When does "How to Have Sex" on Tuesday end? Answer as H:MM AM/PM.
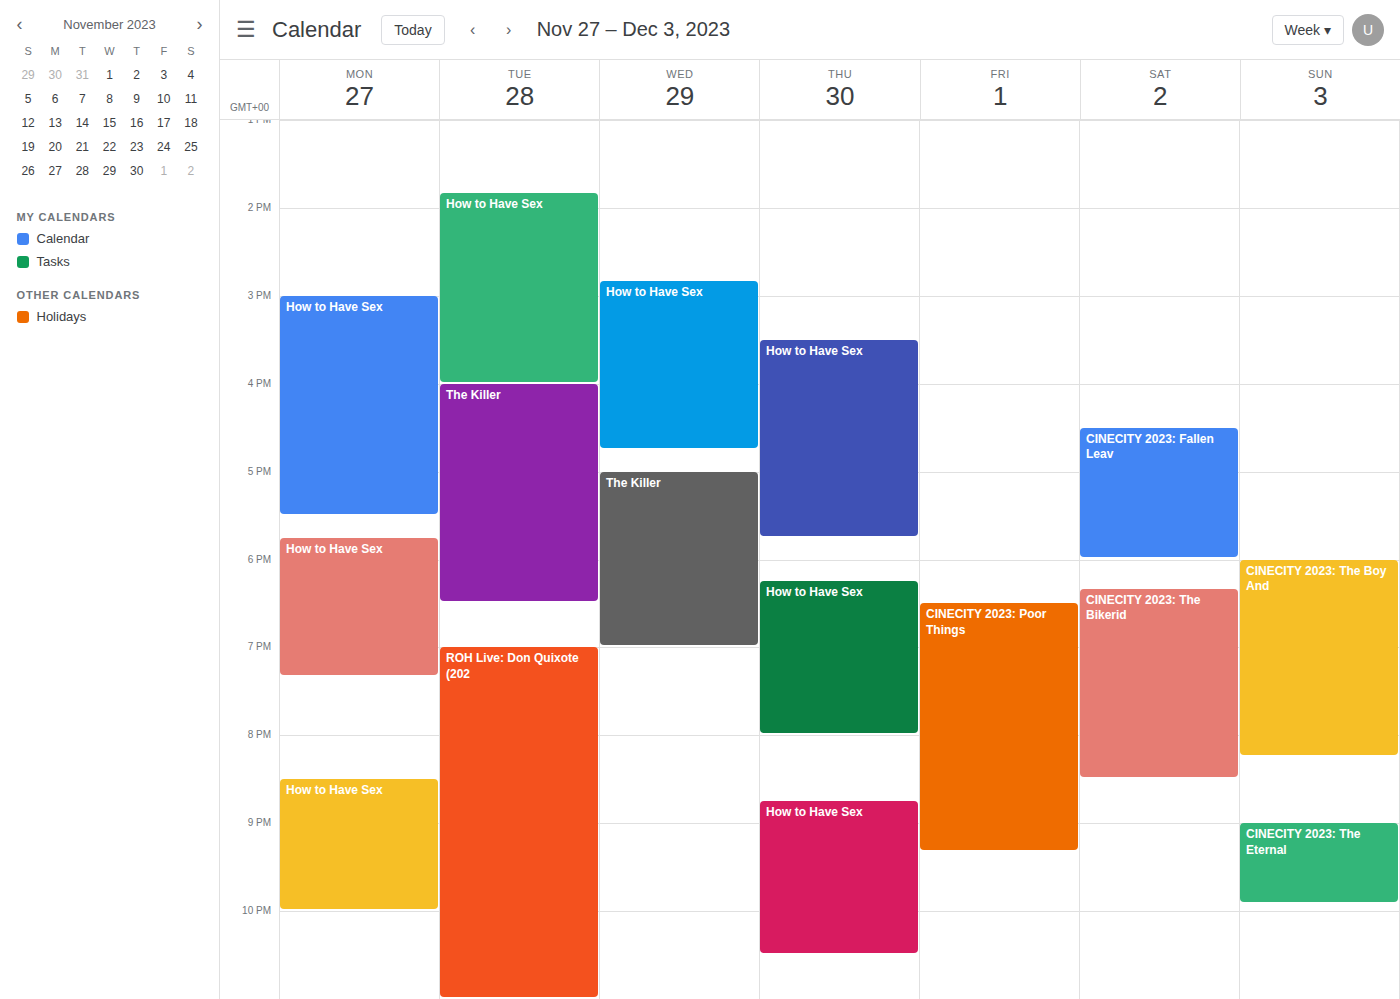
4:00 PM